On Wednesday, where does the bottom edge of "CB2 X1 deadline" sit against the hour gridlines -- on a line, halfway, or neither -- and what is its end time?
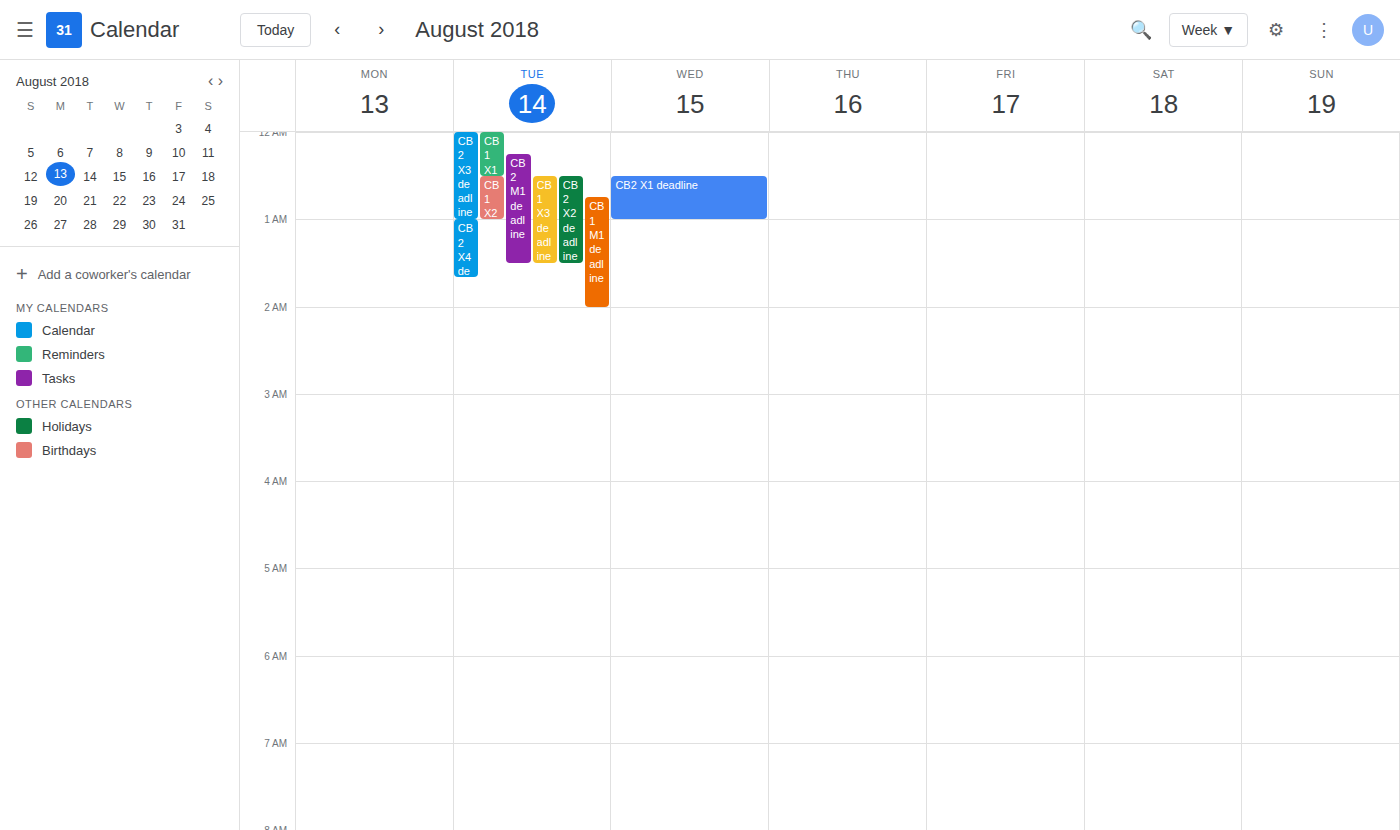
1:00 AM -- exactly on the 1 AM line.